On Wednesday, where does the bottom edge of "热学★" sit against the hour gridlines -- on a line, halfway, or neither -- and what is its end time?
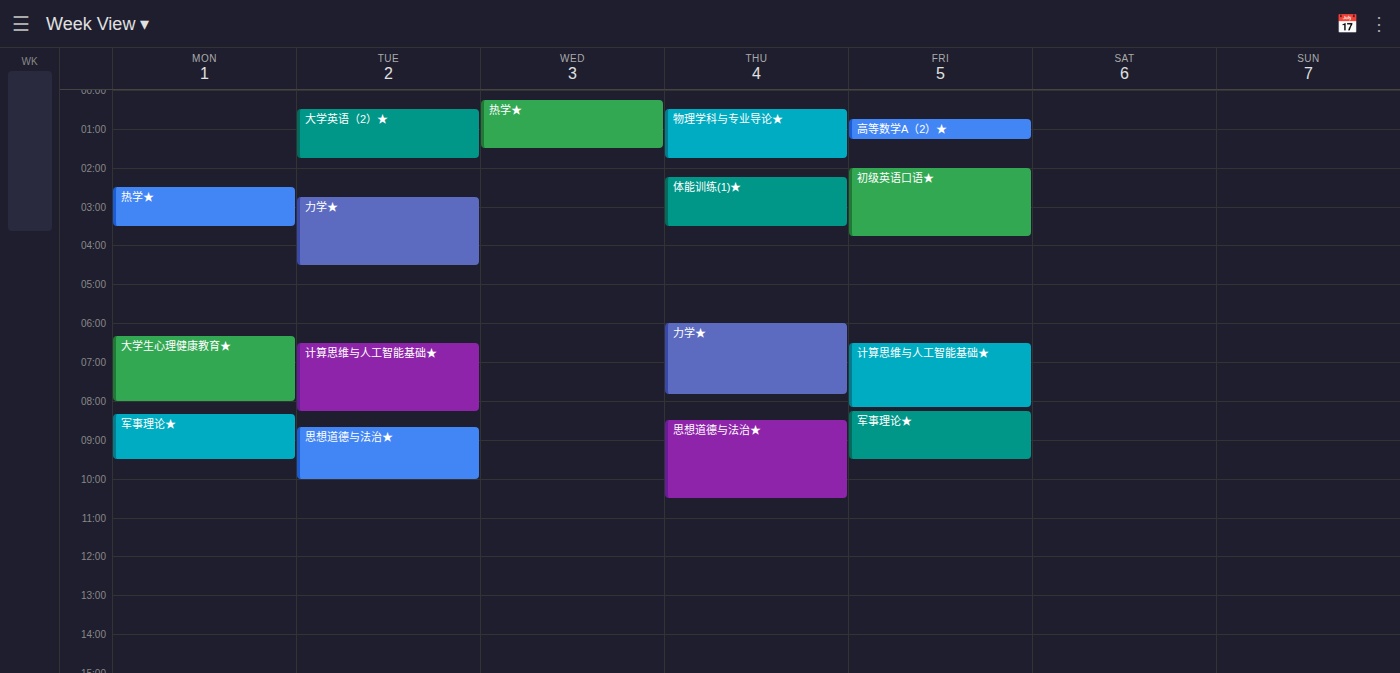
1:30 AM -- halfway between the 1 AM and 2 AM lines.